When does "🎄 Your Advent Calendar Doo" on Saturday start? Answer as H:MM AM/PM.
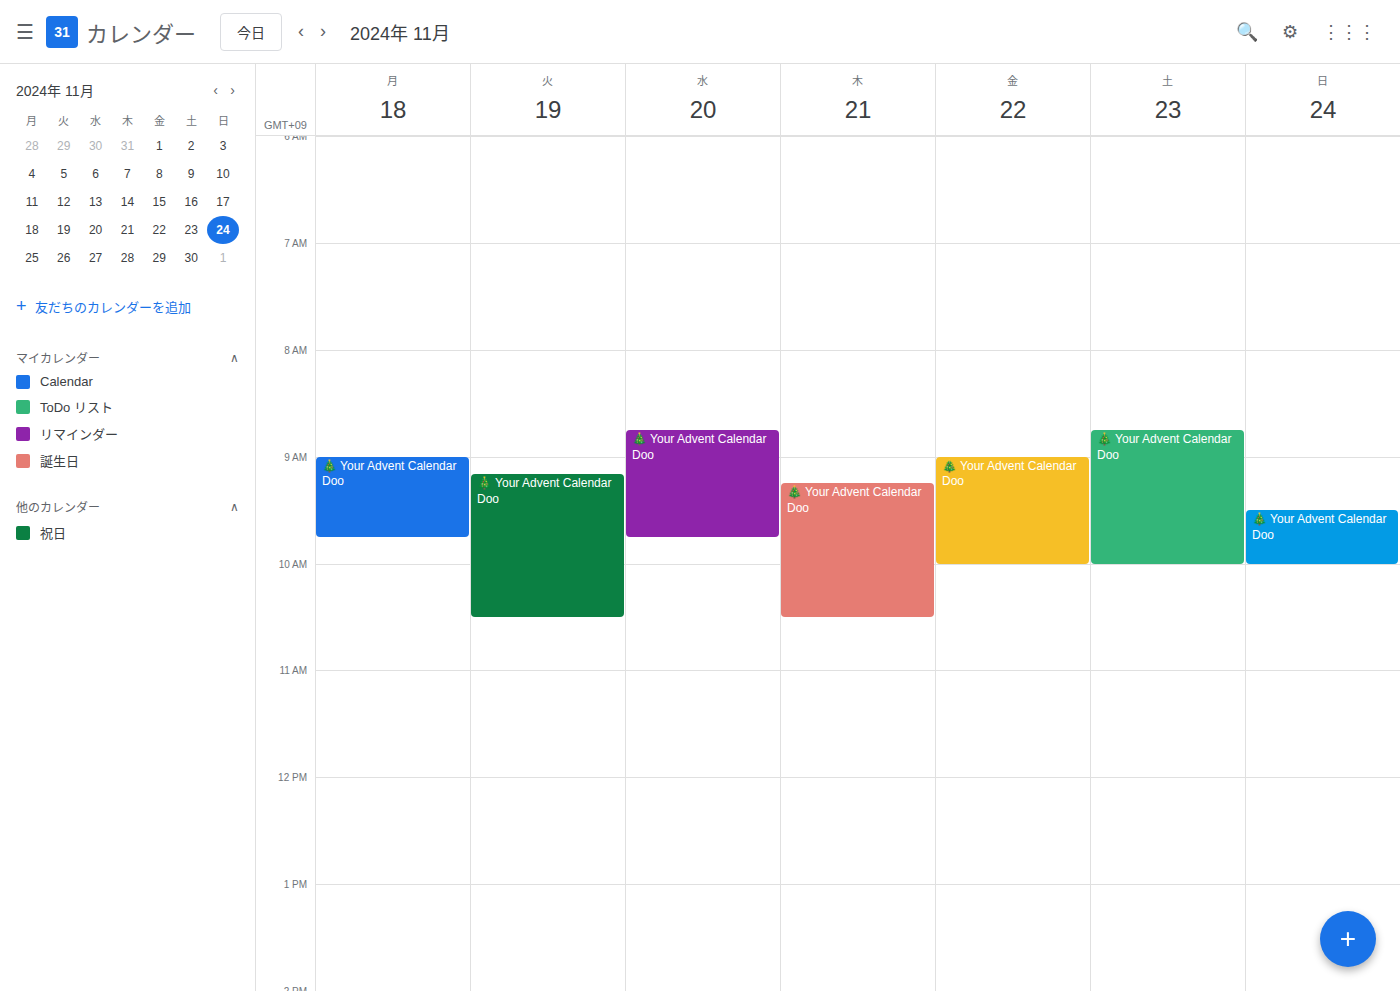
8:45 AM